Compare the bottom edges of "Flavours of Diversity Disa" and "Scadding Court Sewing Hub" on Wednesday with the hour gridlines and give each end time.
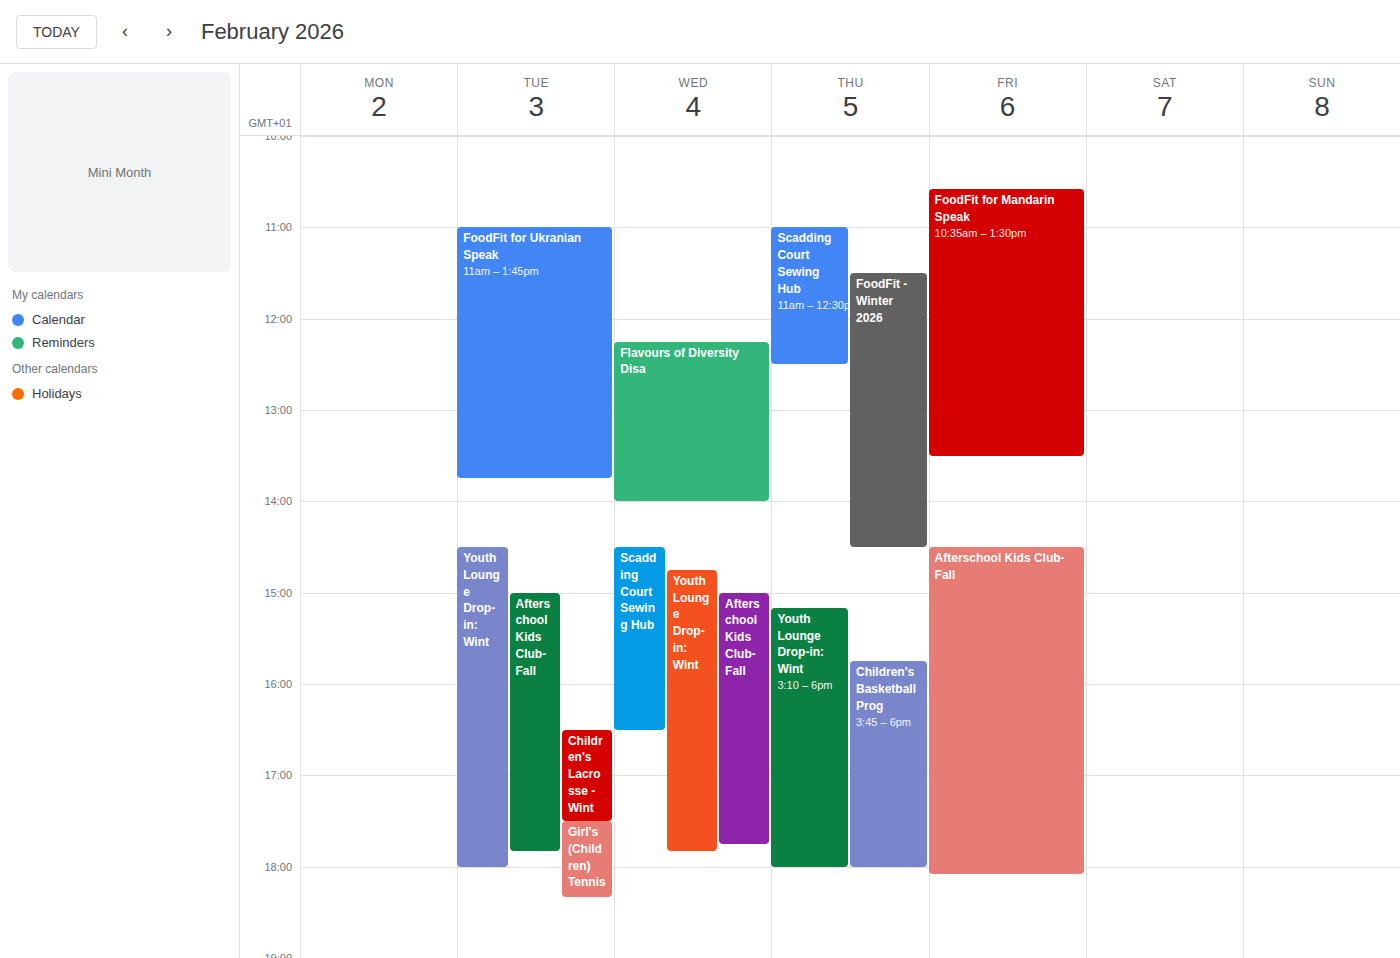
"Flavours of Diversity Disa": 2:00 PM, exactly on the 2 PM line. "Scadding Court Sewing Hub": 4:30 PM, halfway between the 4 PM and 5 PM lines.